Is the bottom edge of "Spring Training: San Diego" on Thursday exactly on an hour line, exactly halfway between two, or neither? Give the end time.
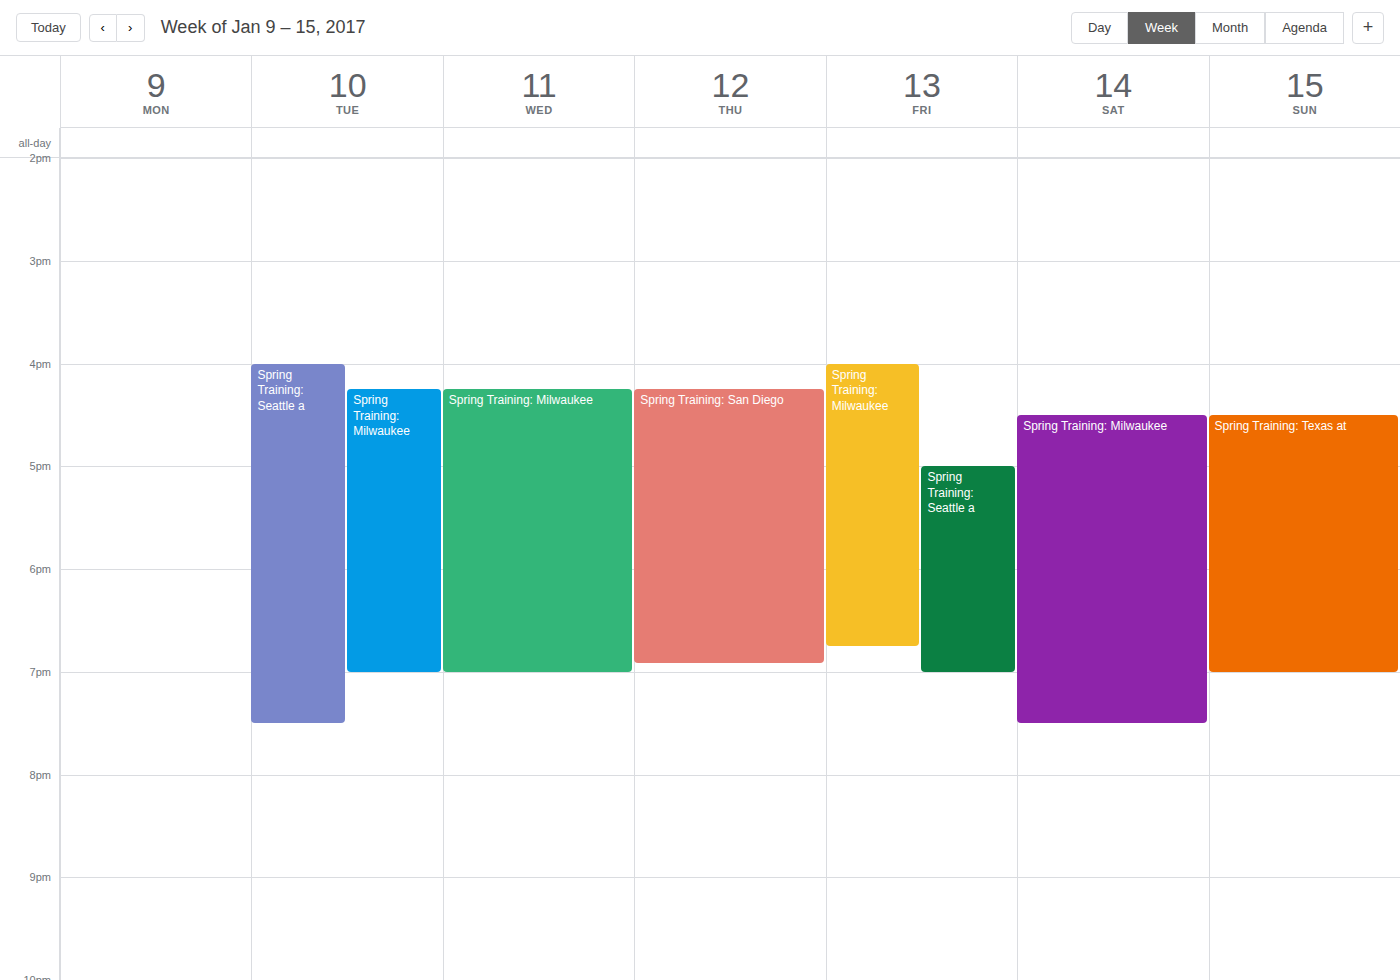
6:55 PM -- neither: 55 minutes below the 6 PM line and 5 minutes above the 7 PM line.